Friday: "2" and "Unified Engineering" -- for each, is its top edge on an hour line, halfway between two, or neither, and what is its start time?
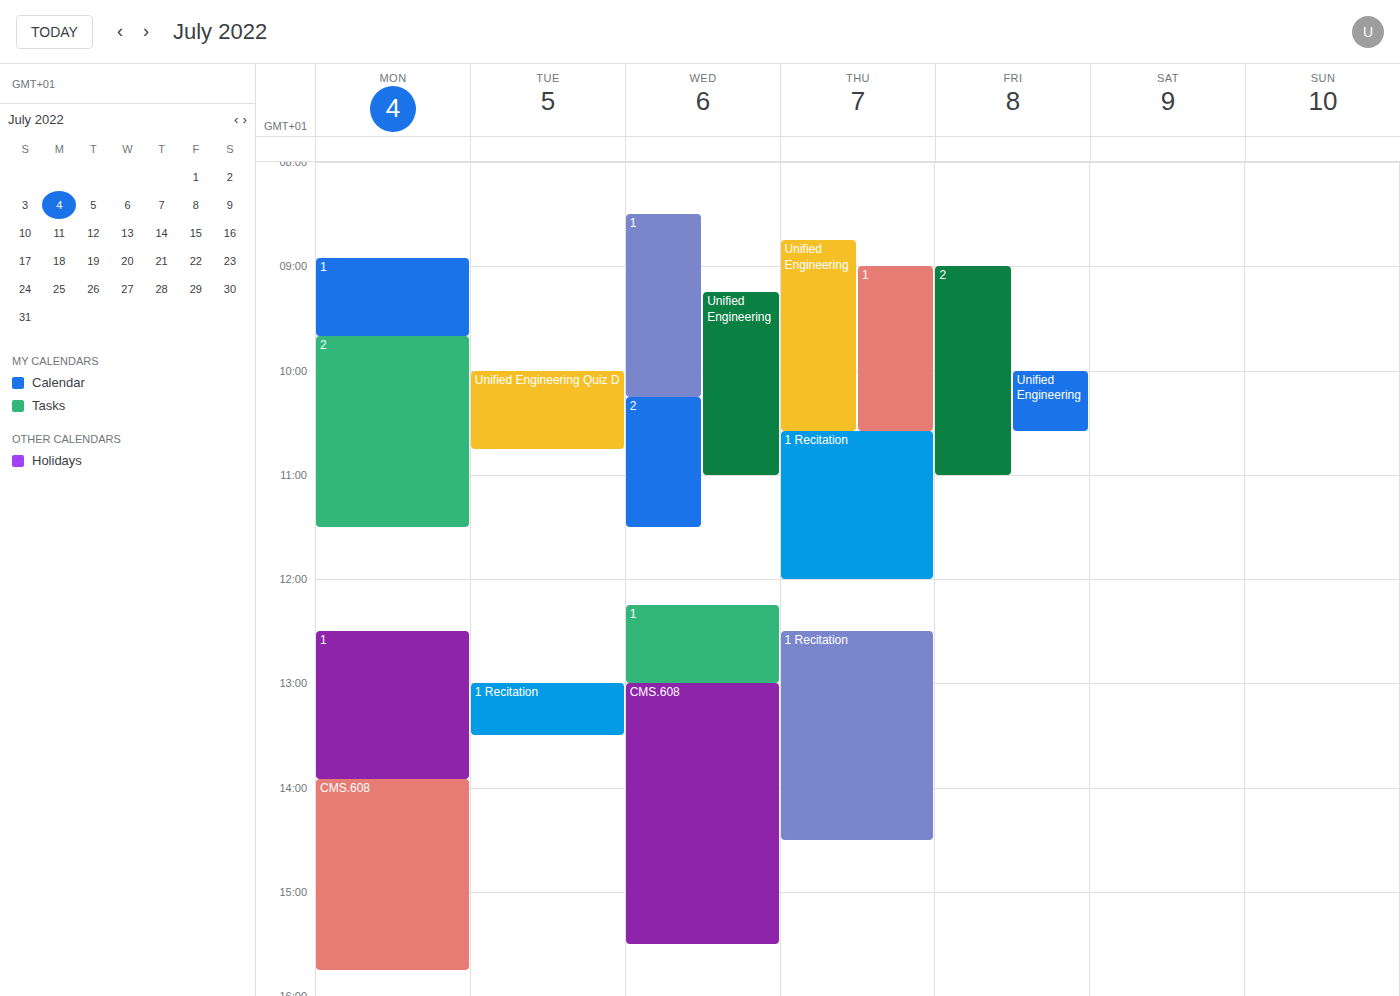
"2": 9:00 AM, exactly on the 9 AM line. "Unified Engineering": 10:00 AM, exactly on the 10 AM line.